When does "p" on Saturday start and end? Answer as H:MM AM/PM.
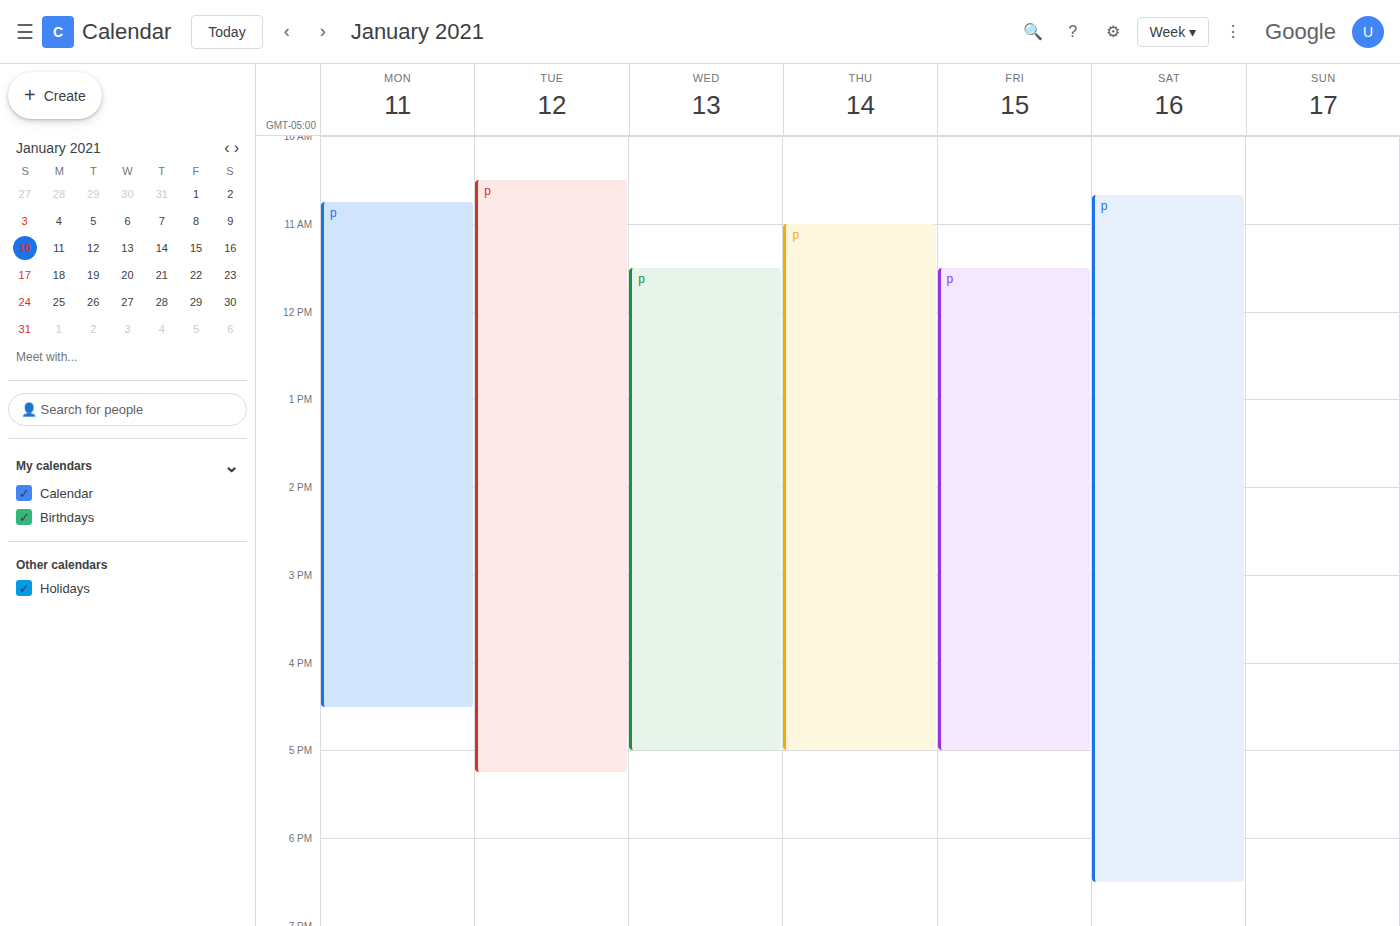
10:40 AM to 6:30 PM